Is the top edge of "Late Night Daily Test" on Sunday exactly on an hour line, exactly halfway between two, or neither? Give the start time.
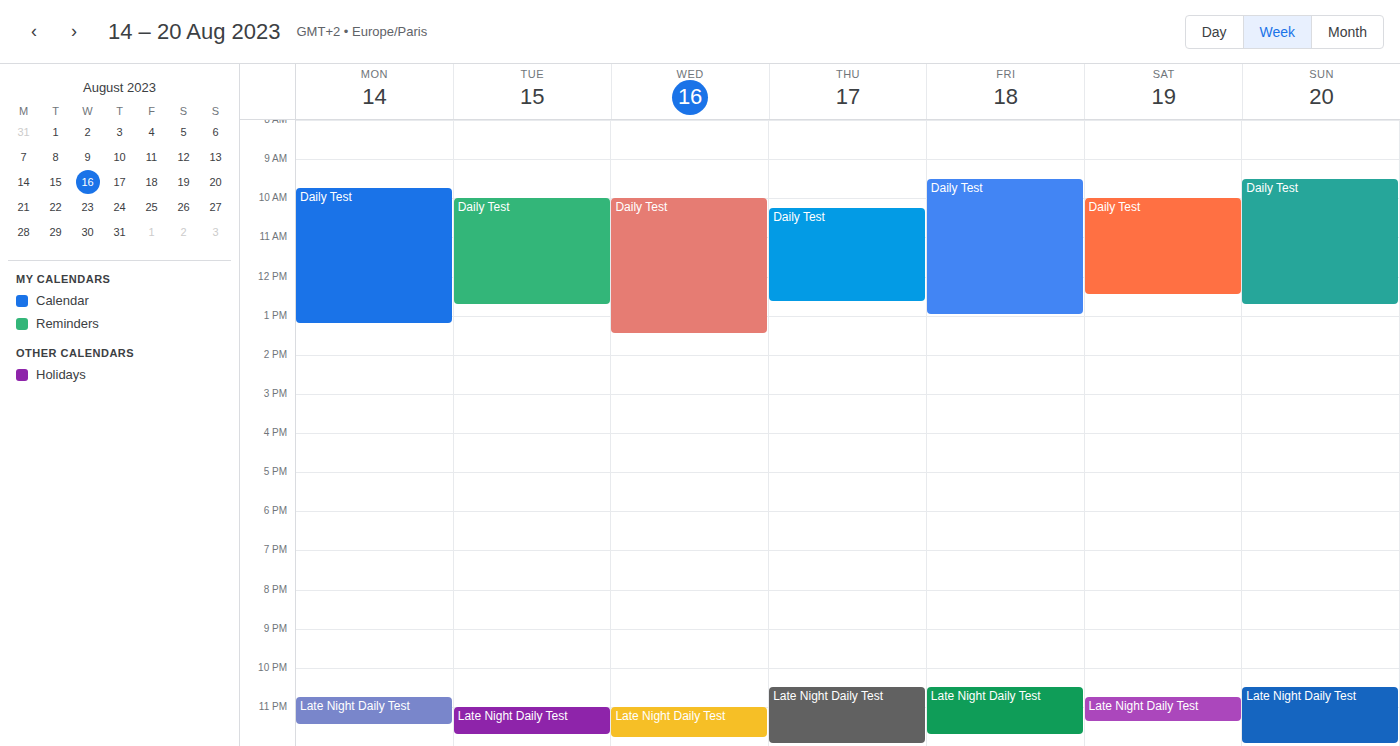
10:30 PM -- halfway between the 10 PM and 11 PM lines.